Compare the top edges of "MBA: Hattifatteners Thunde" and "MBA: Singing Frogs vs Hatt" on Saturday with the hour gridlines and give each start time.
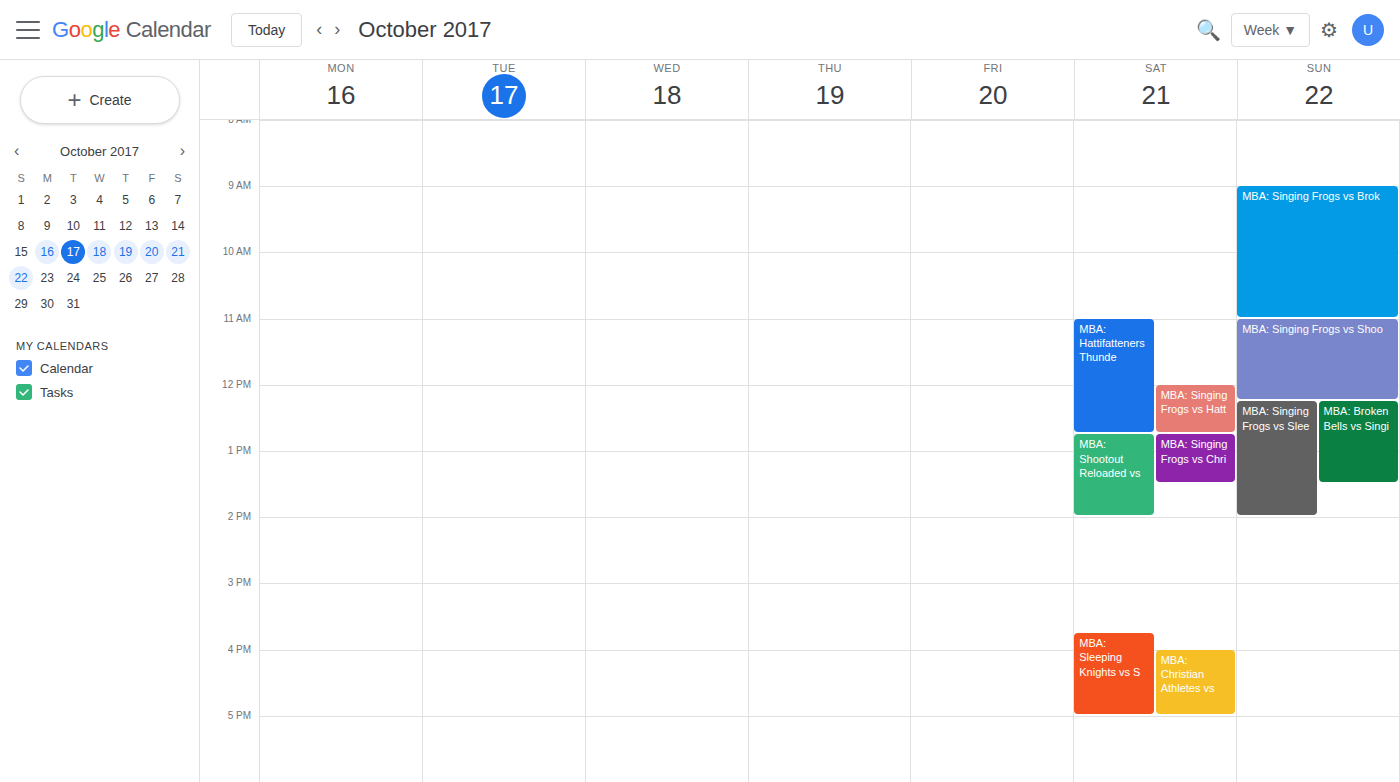
"MBA: Hattifatteners Thunde": 11:00 AM, exactly on the 11 AM line. "MBA: Singing Frogs vs Hatt": 12:00 PM, exactly on the 12 PM line.